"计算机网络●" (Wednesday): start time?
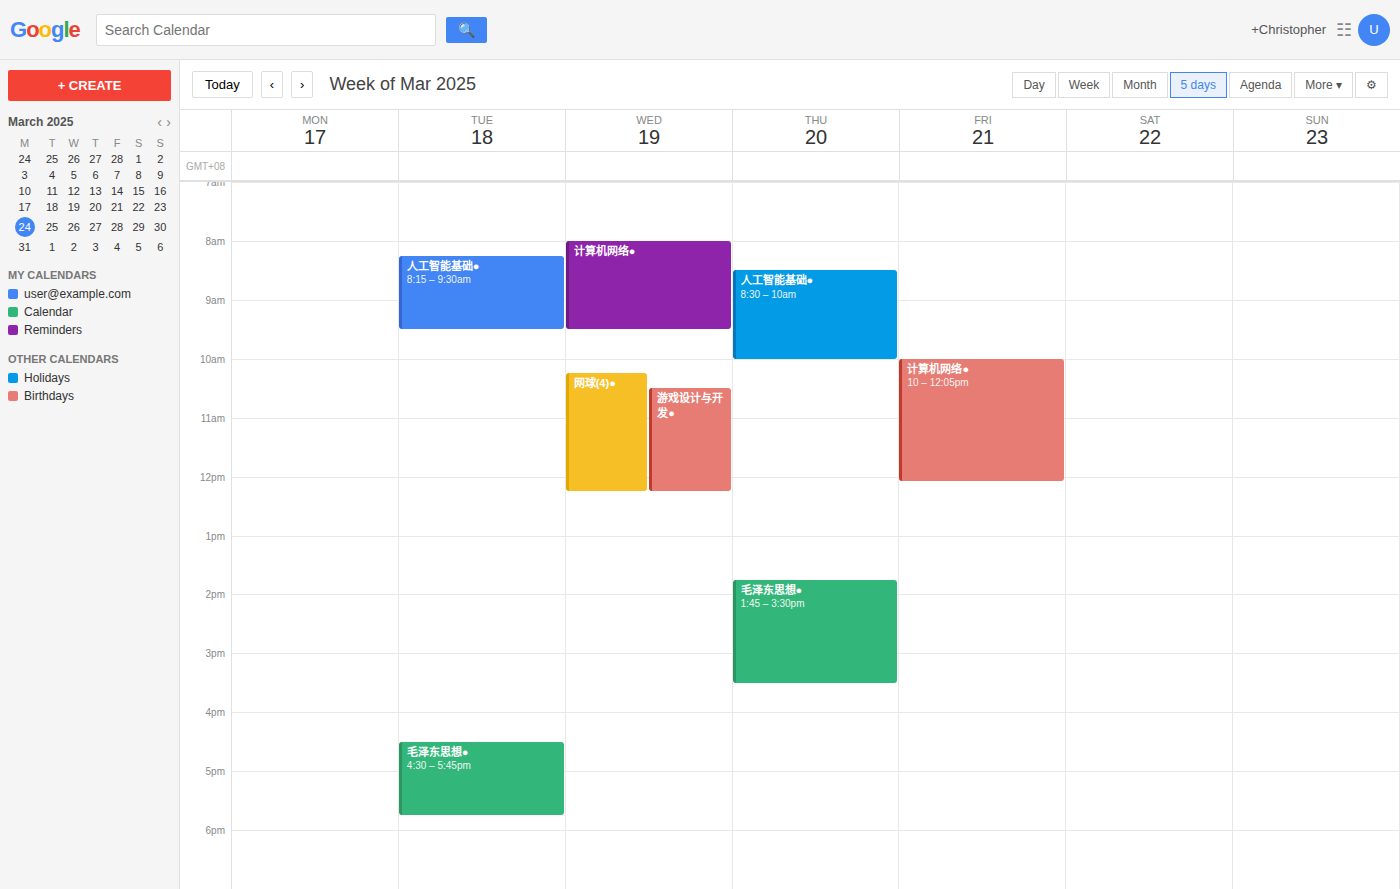
8:00 AM